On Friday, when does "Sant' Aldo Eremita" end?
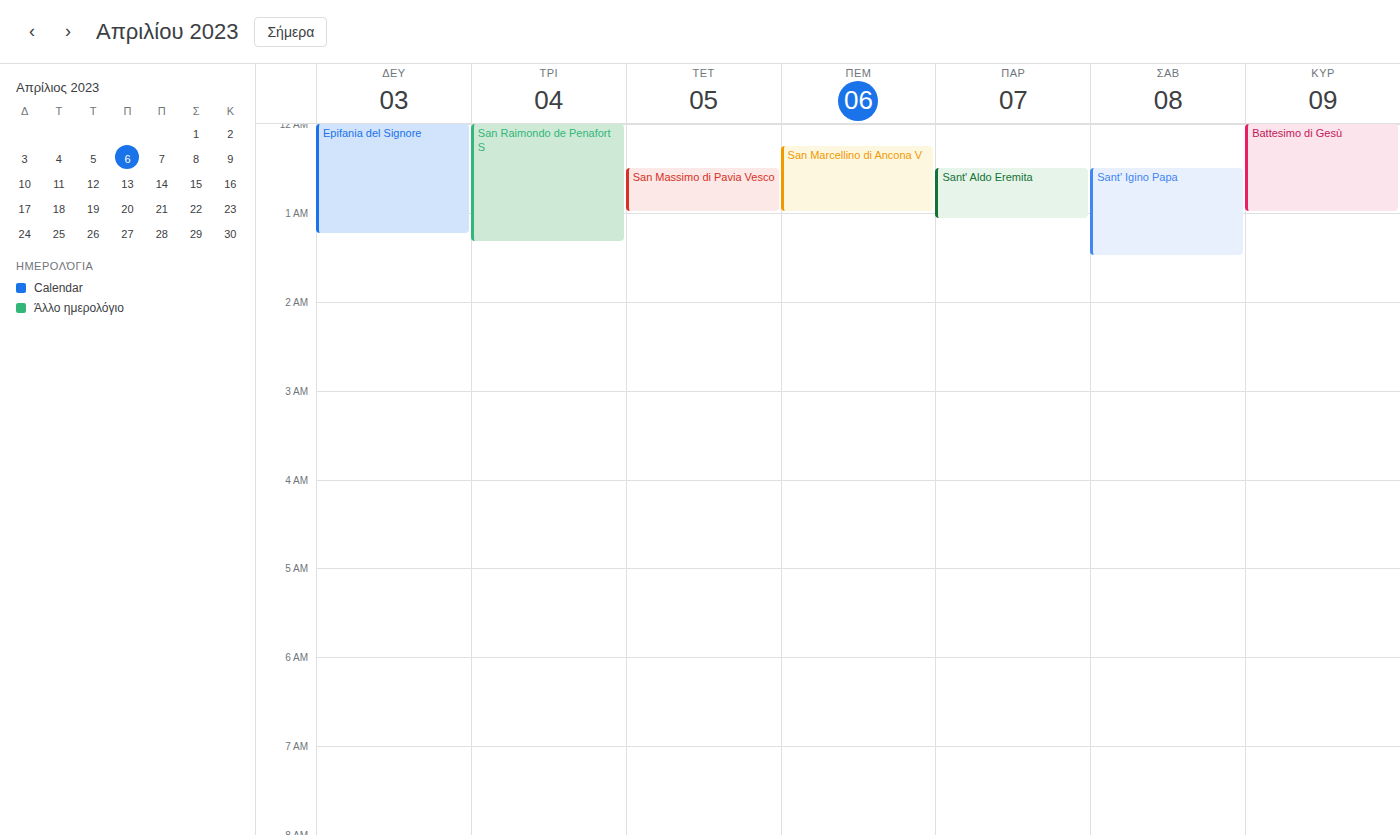
1:05 AM